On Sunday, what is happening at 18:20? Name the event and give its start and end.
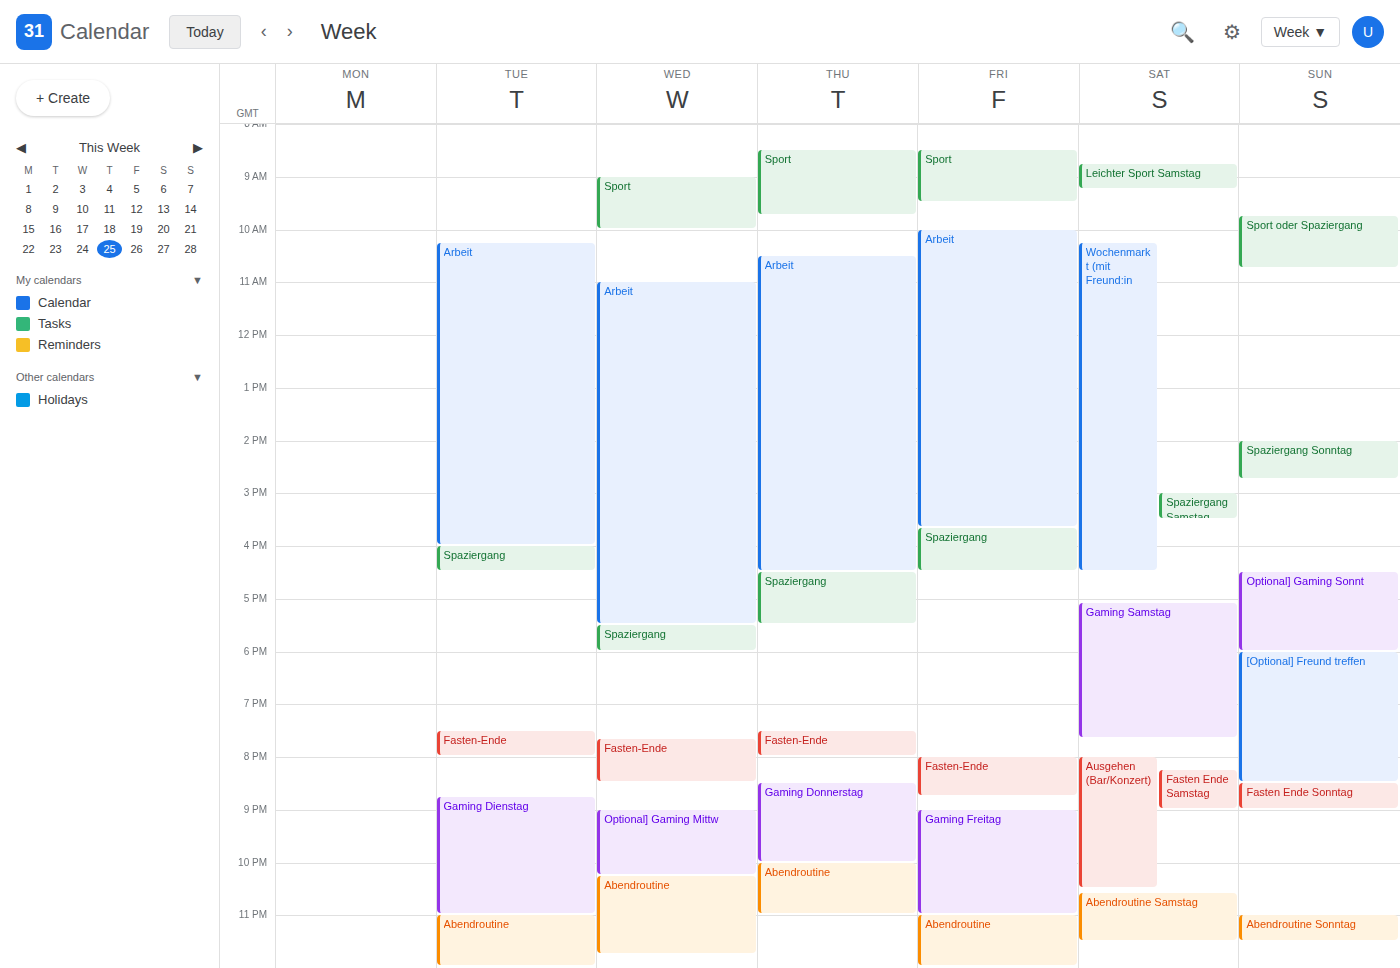
"[Optional] Freund treffen", 18:00 to 20:30